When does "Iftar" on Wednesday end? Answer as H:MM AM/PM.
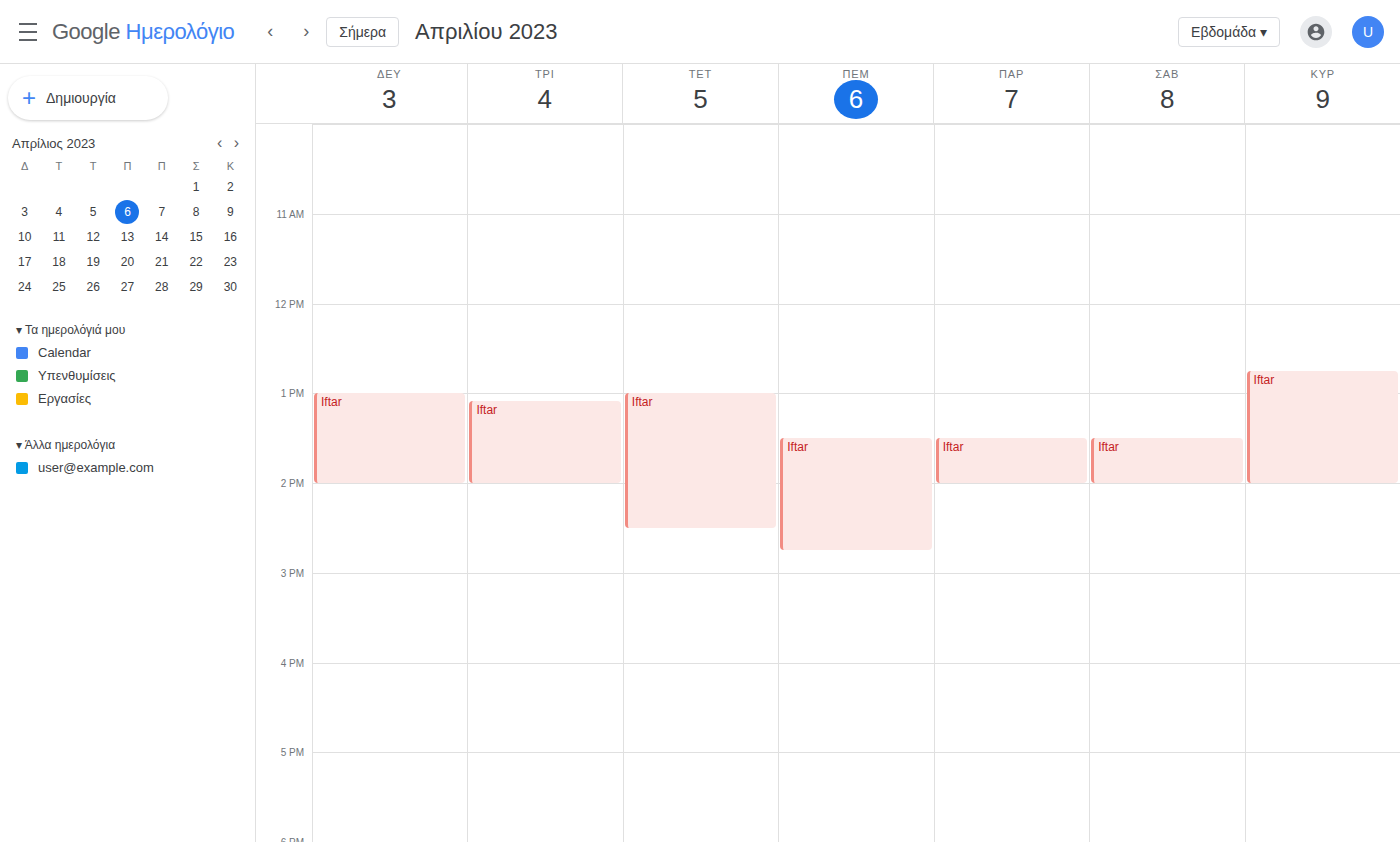
2:30 PM